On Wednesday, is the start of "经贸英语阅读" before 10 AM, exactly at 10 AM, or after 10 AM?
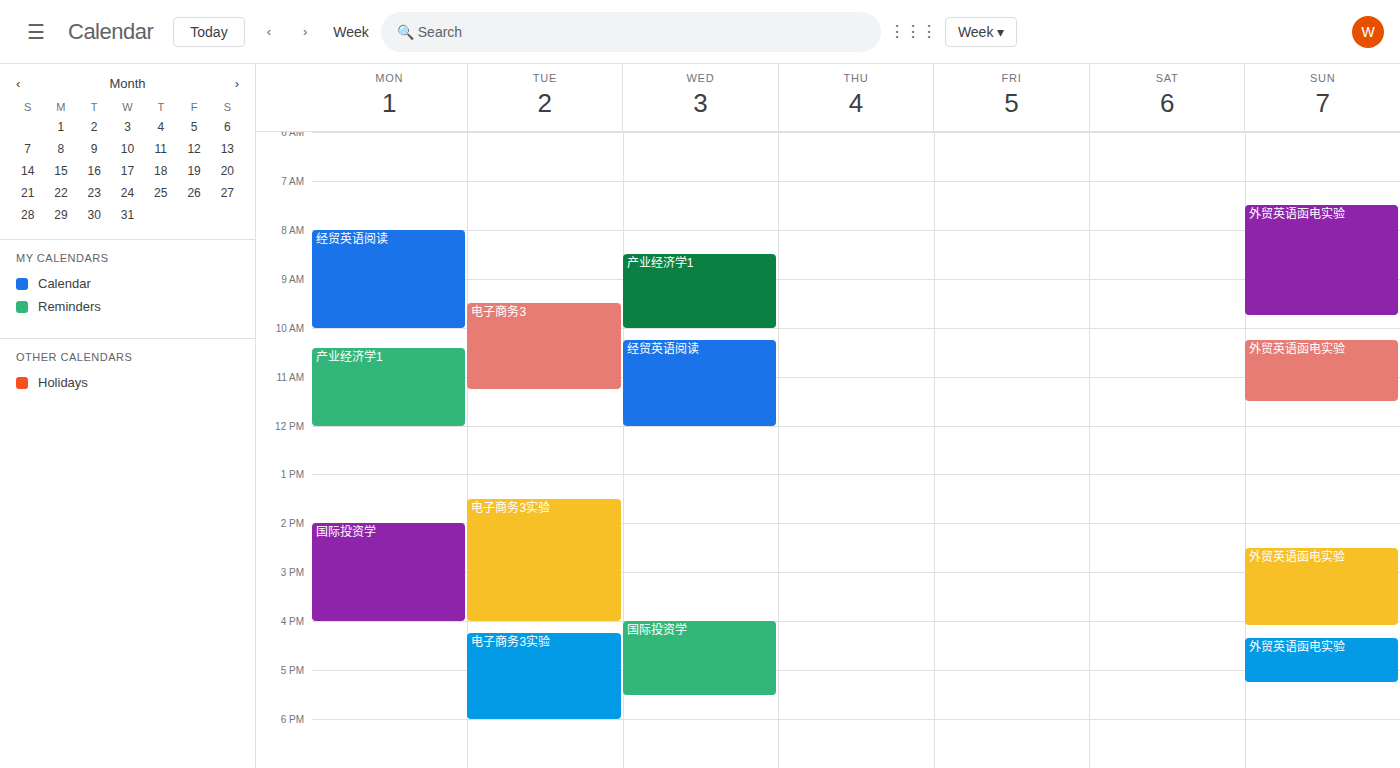
10:15 AM -- after 10 AM, 15 minutes below the 10 AM line.